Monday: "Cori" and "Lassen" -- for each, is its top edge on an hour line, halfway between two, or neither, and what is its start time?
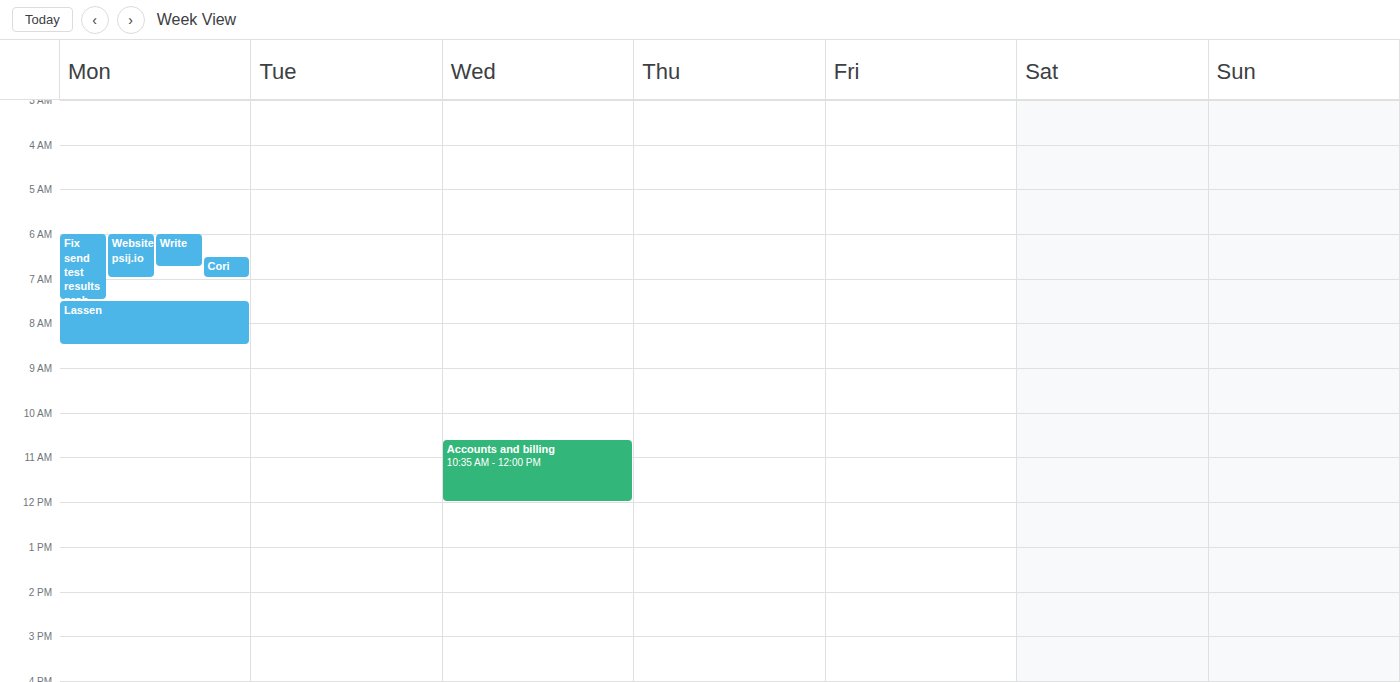
"Cori": 6:30 AM, halfway between the 6 AM and 7 AM lines. "Lassen": 7:30 AM, halfway between the 7 AM and 8 AM lines.